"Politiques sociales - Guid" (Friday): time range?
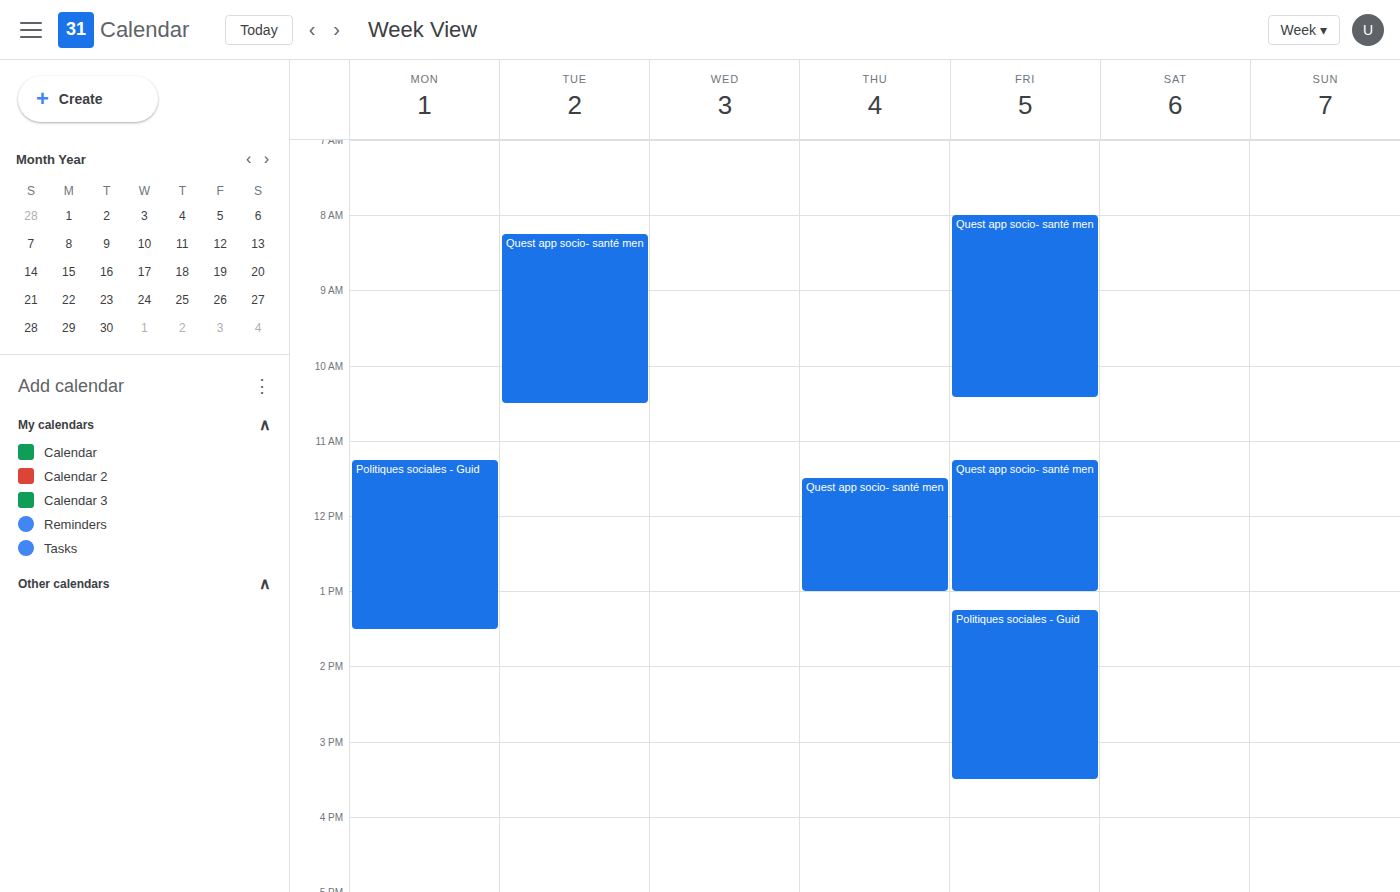
1:15 PM to 3:30 PM